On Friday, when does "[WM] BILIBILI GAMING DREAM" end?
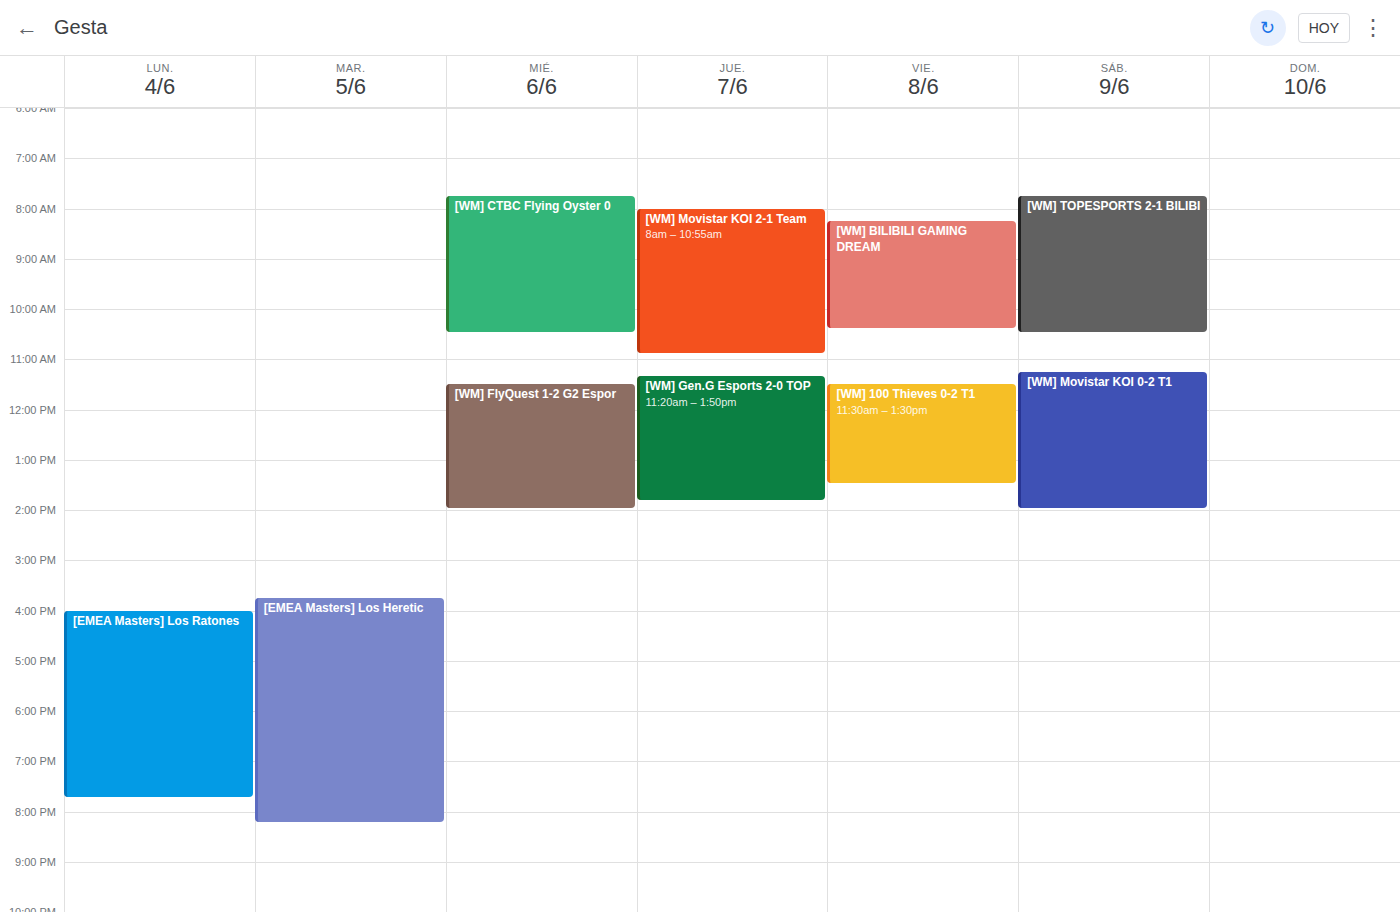
10:25